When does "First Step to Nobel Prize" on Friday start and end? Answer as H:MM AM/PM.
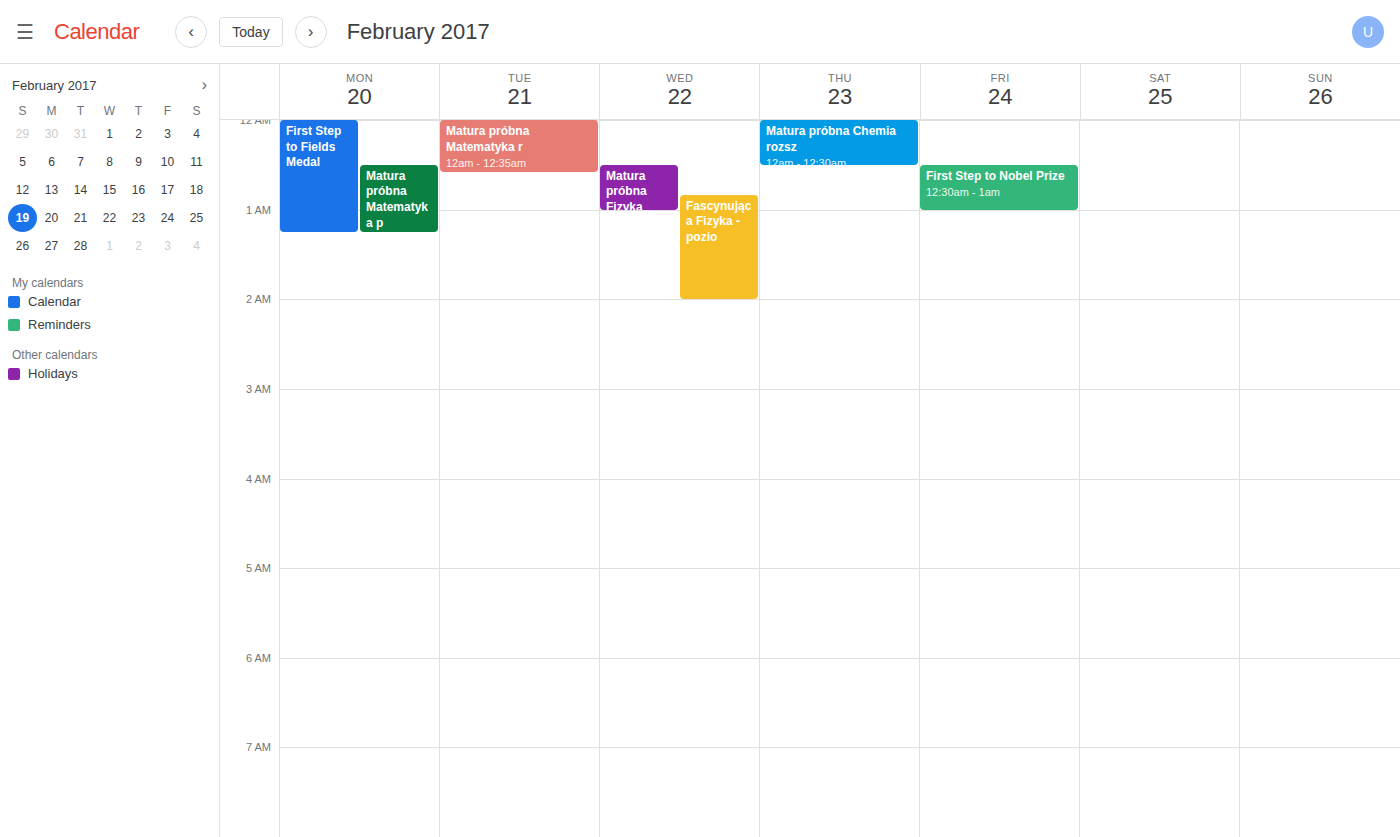
12:30 AM to 1:00 AM